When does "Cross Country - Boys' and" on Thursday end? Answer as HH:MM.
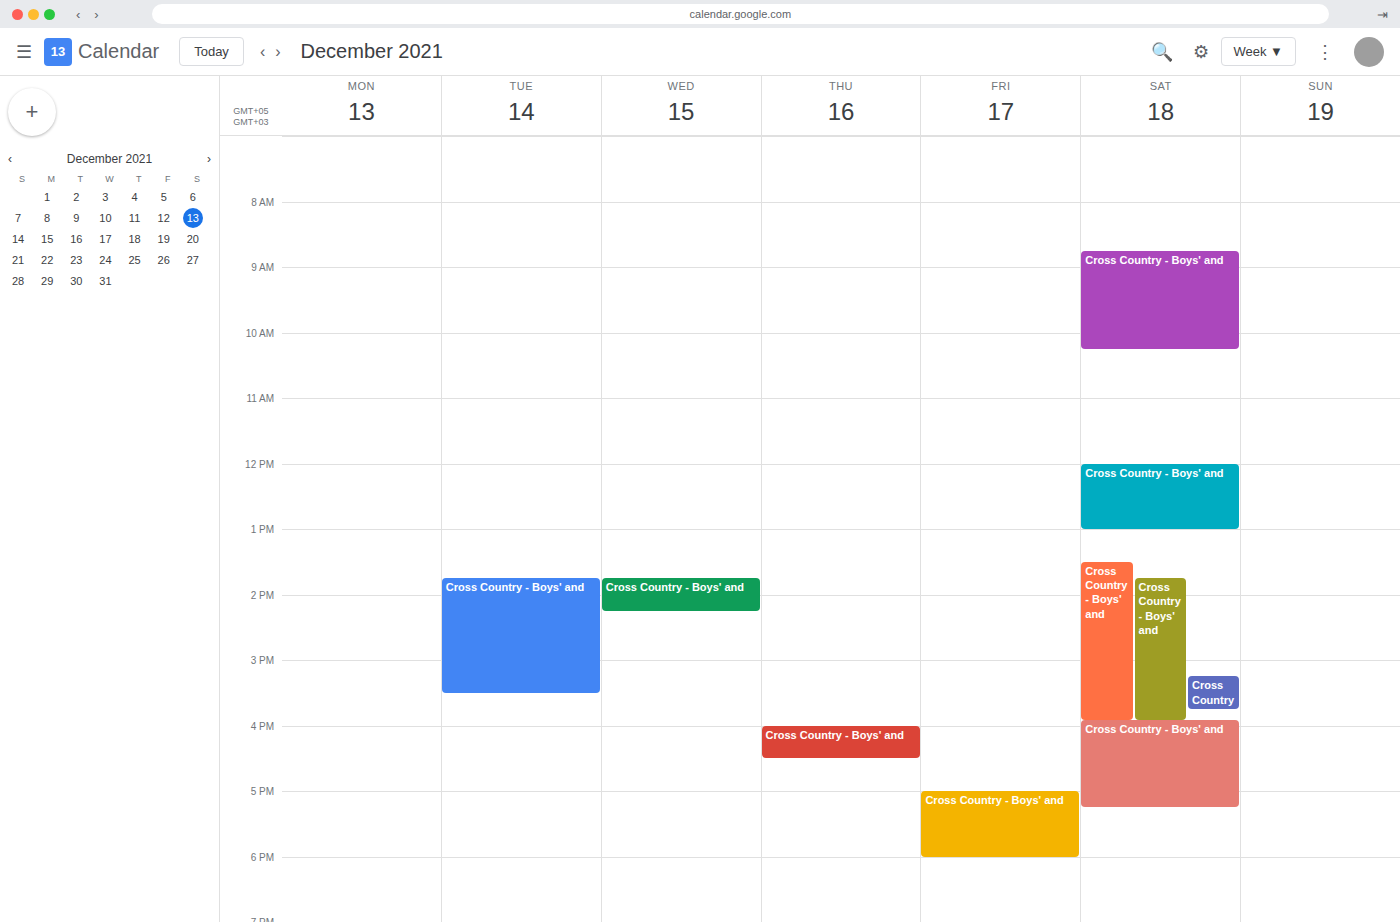
16:30